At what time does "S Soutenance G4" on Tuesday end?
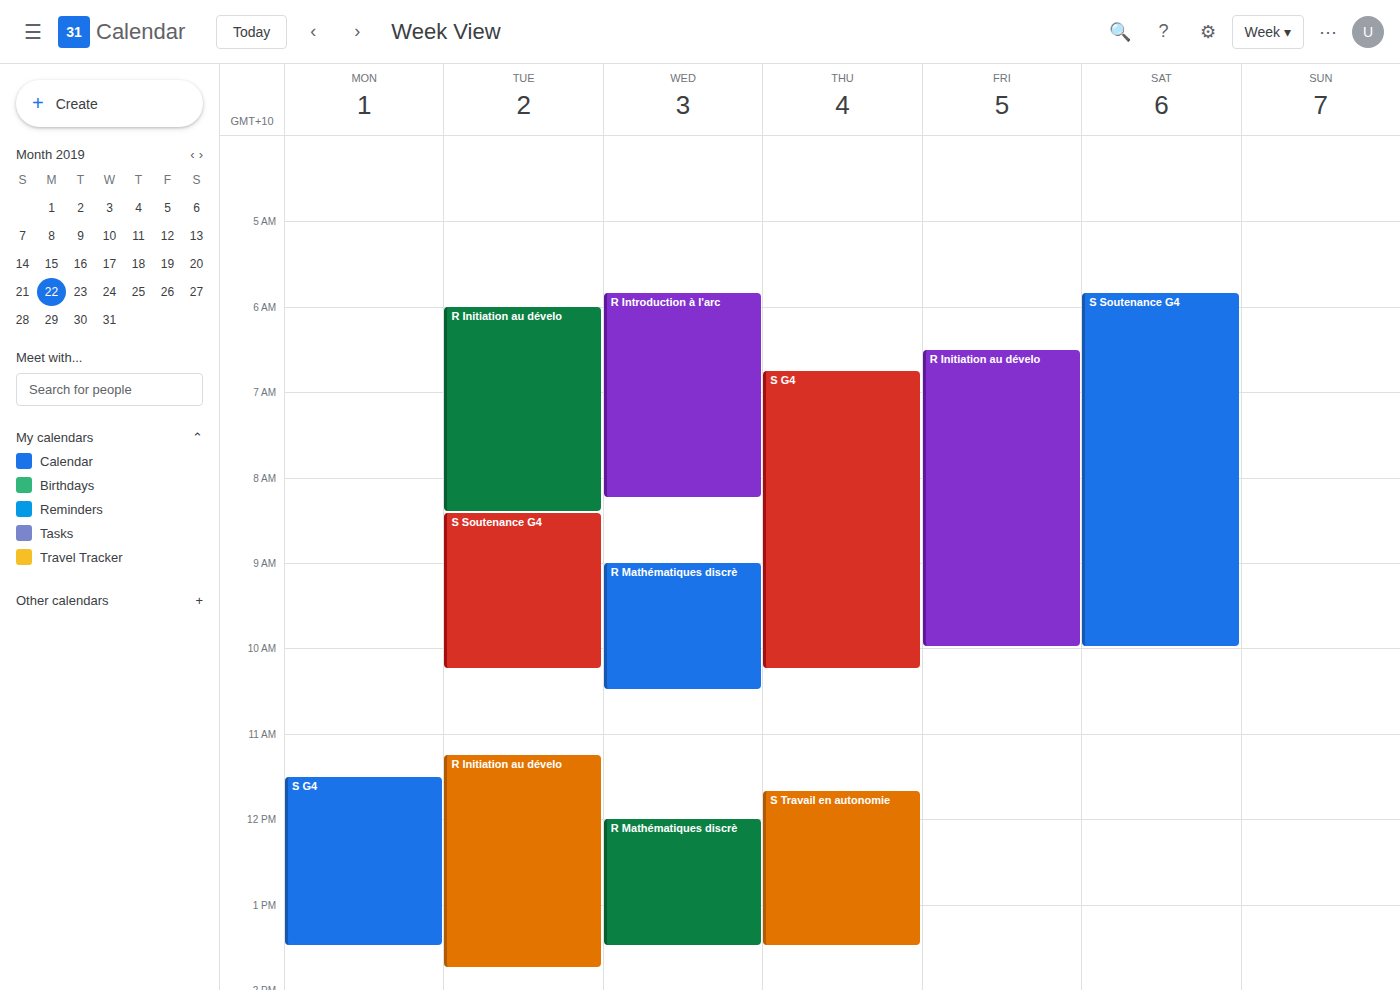
10:15 AM